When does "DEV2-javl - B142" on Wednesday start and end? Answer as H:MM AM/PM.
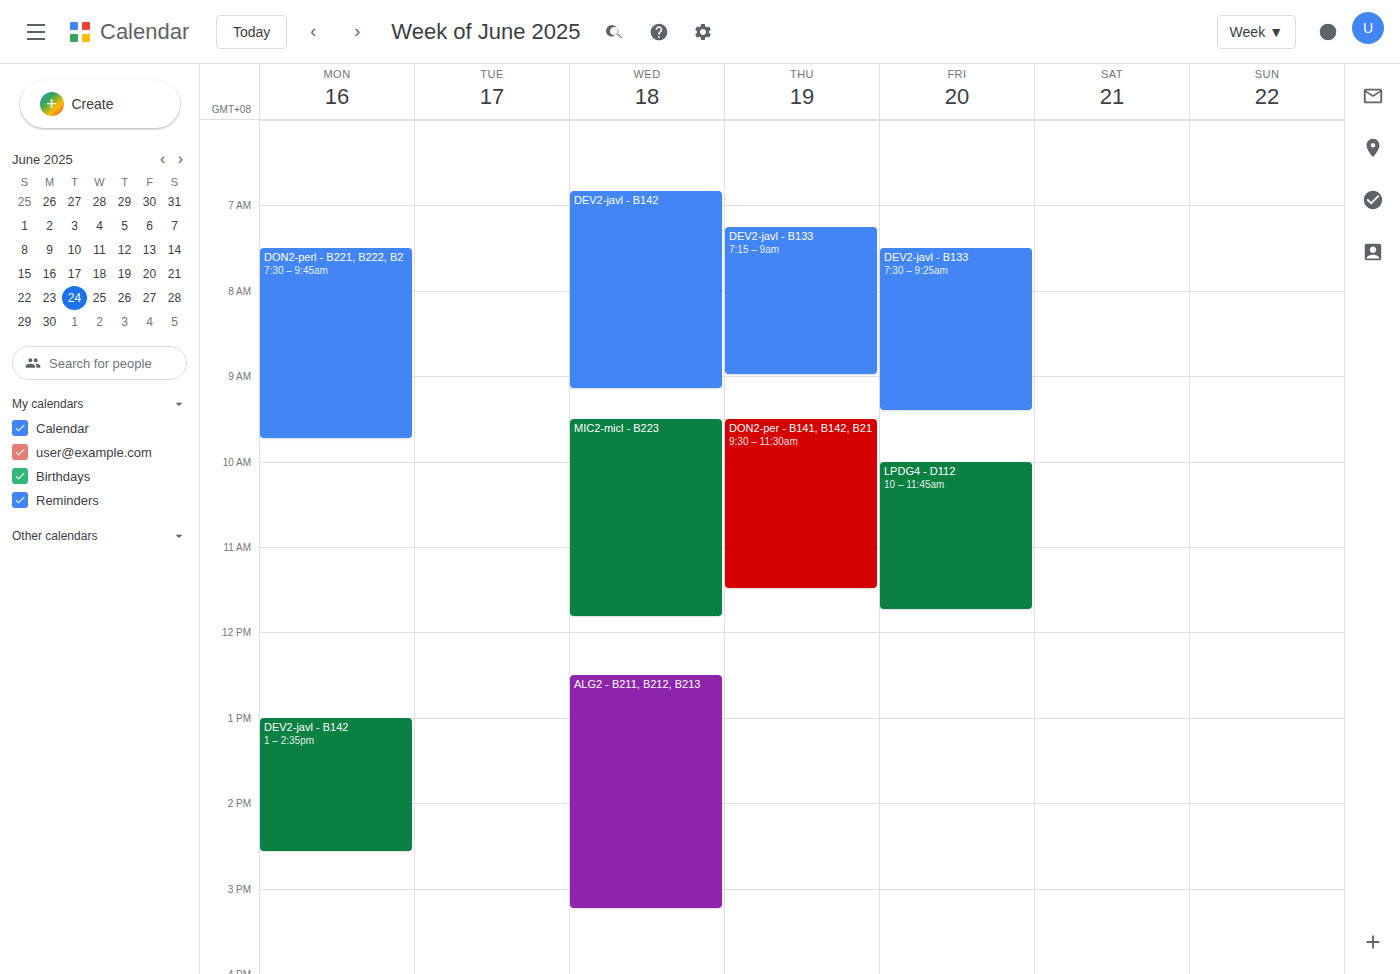
6:50 AM to 9:10 AM